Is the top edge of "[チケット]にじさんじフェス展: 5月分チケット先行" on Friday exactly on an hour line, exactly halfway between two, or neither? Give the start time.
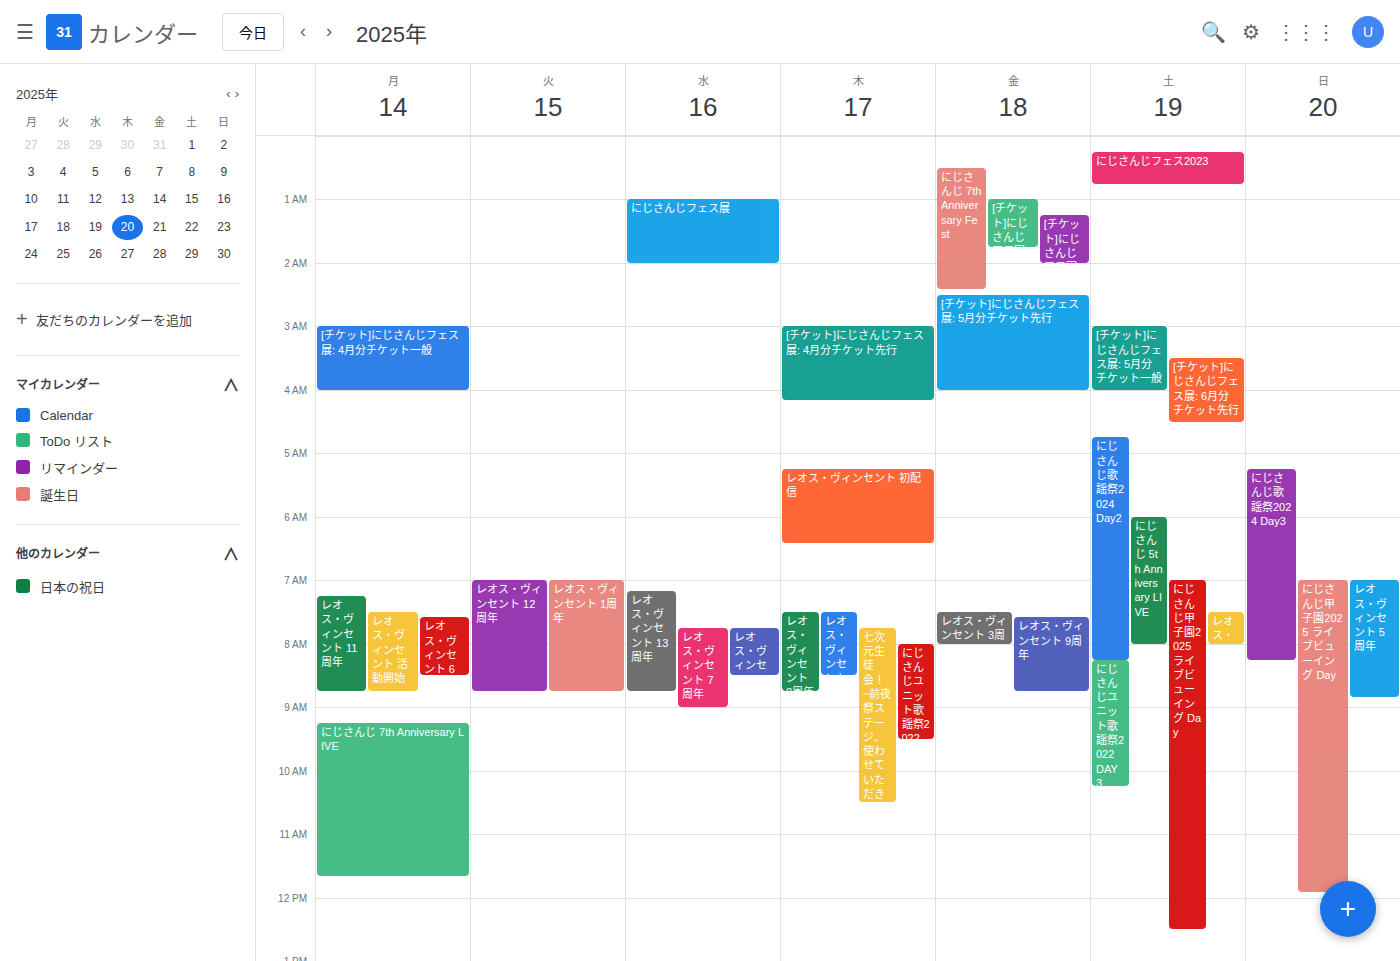
2:30 AM -- halfway between the 2 AM and 3 AM lines.